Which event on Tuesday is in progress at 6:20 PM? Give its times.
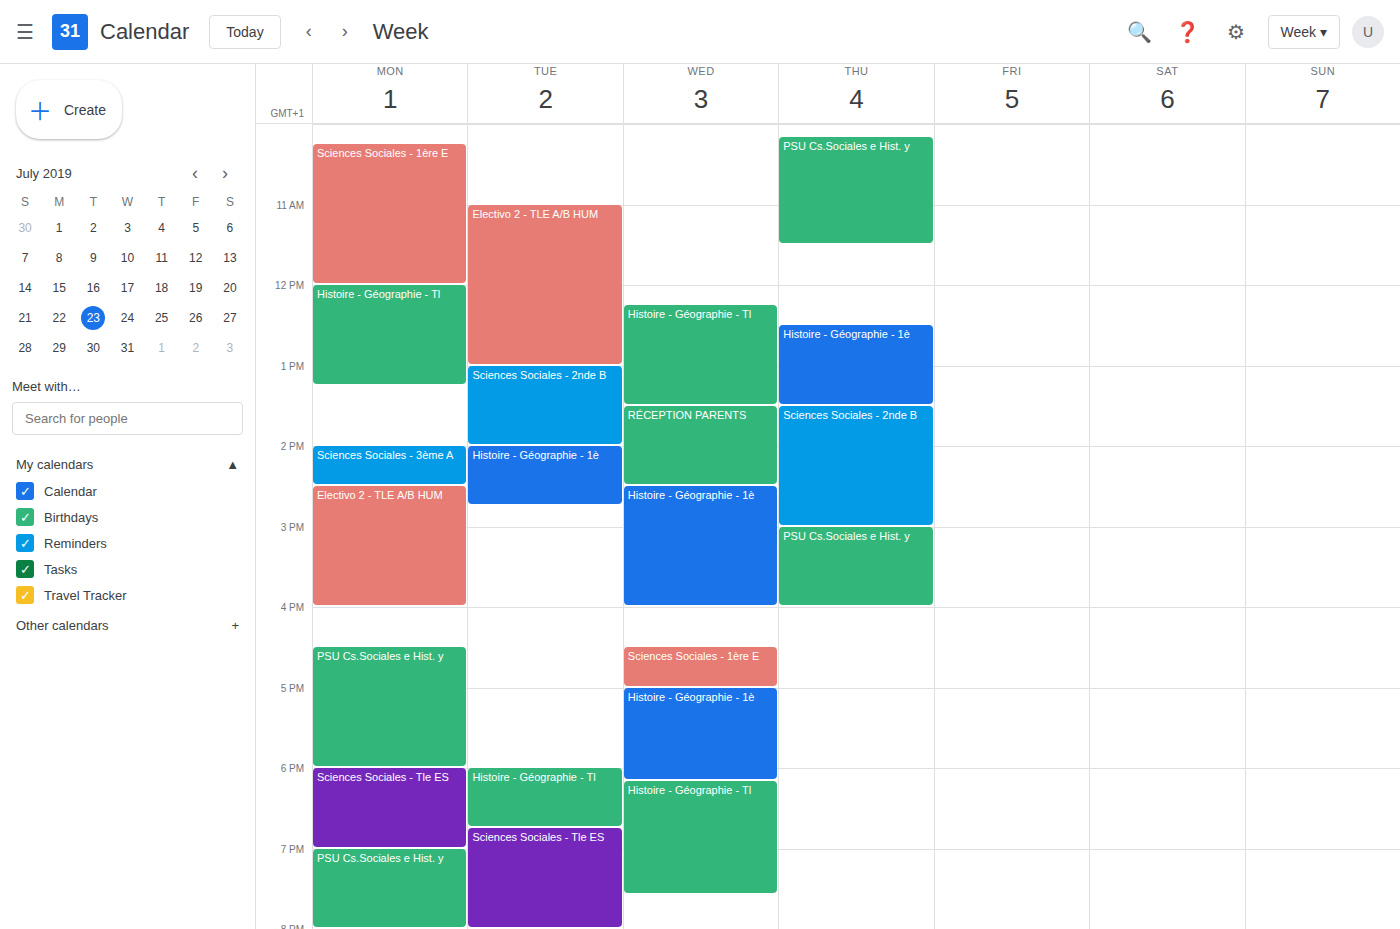
"Histoire - Géographie - Tl", 6:00 PM to 6:45 PM